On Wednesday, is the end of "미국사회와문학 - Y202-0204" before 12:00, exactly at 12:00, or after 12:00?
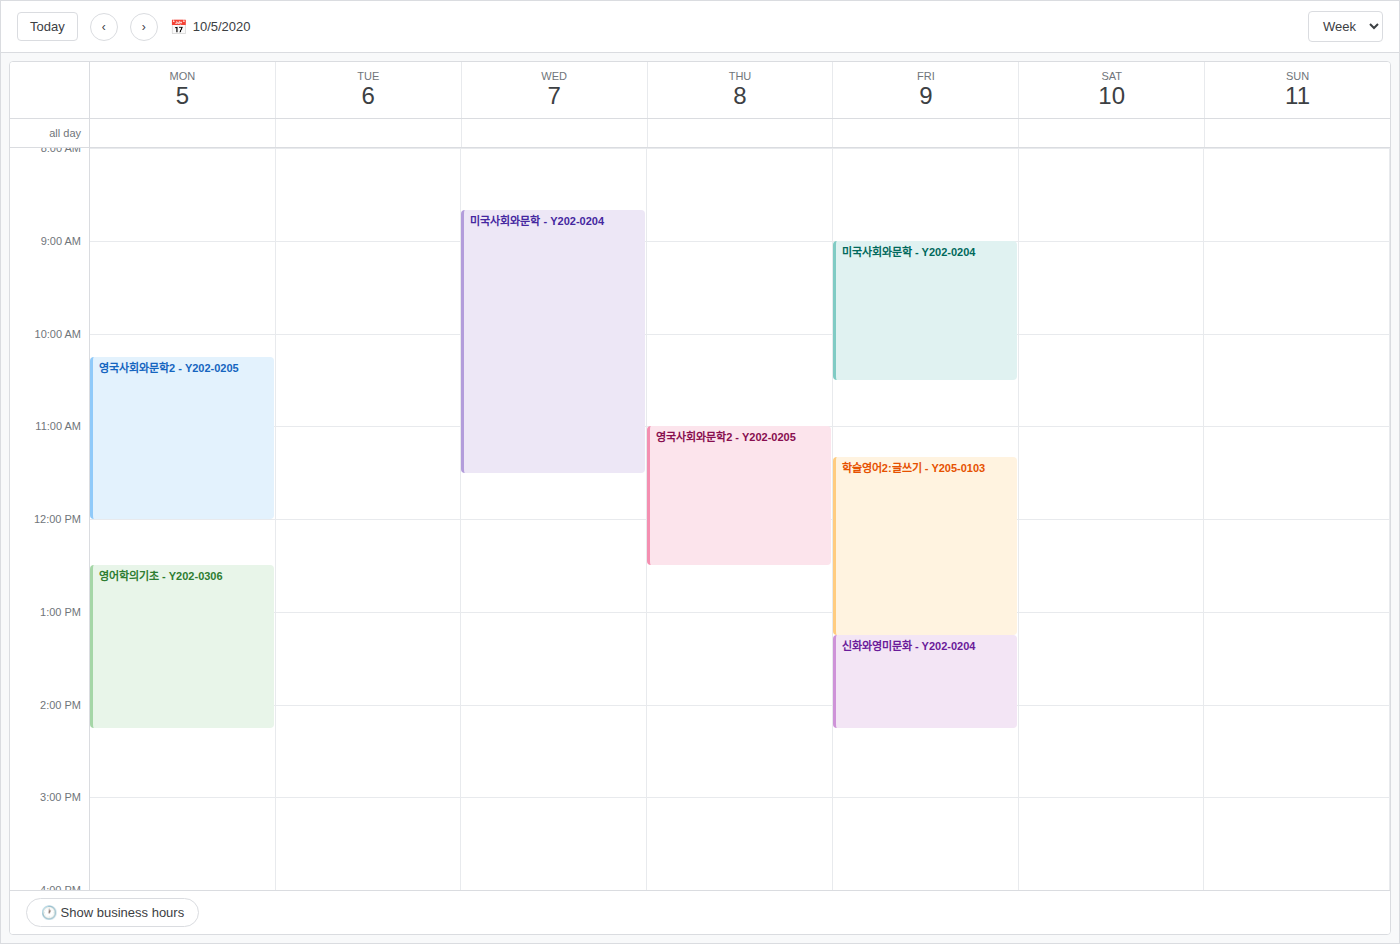
11:30 -- before 12:00, 30 minutes above the 12:00 line.